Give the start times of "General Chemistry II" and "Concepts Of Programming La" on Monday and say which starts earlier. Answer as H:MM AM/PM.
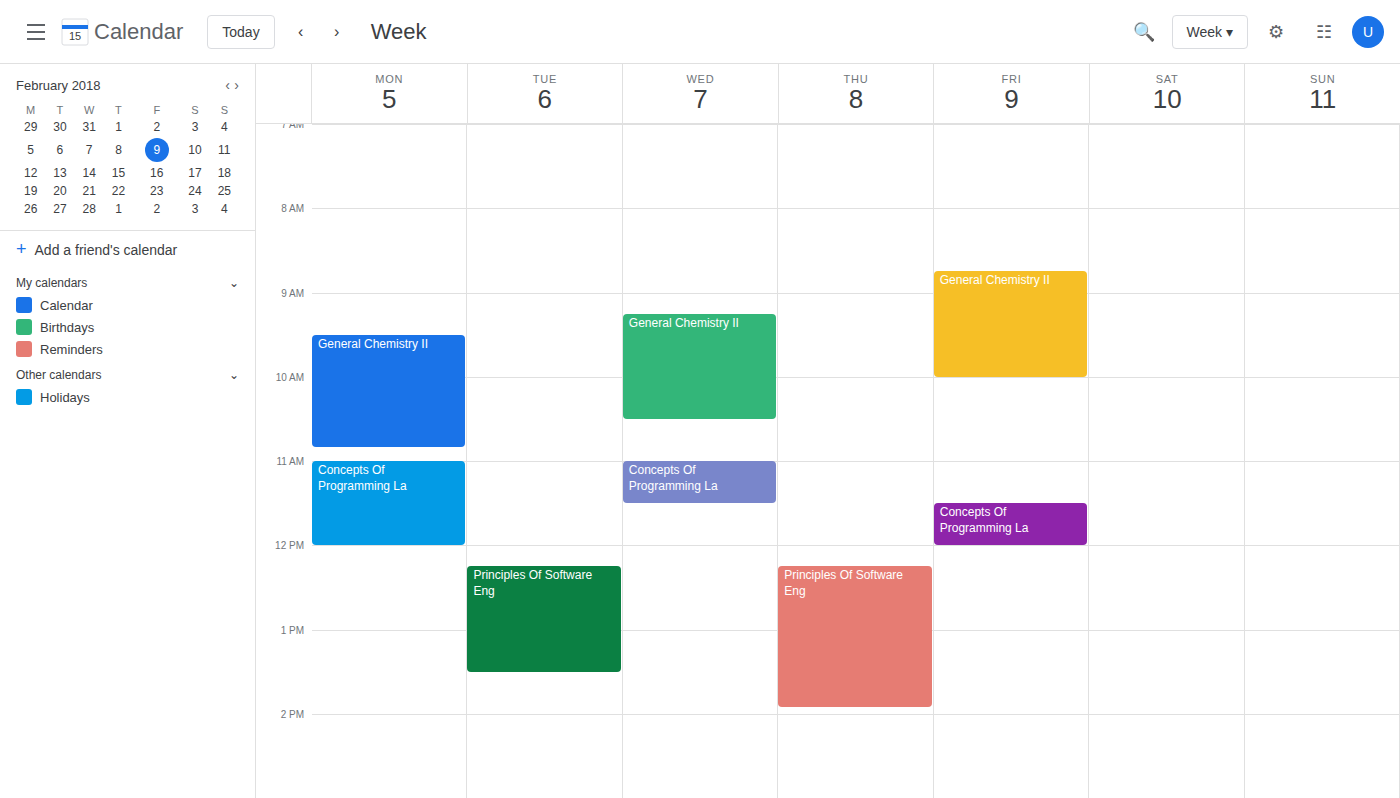
"General Chemistry II" 9:30 AM; "Concepts Of Programming La" 11:00 AM.